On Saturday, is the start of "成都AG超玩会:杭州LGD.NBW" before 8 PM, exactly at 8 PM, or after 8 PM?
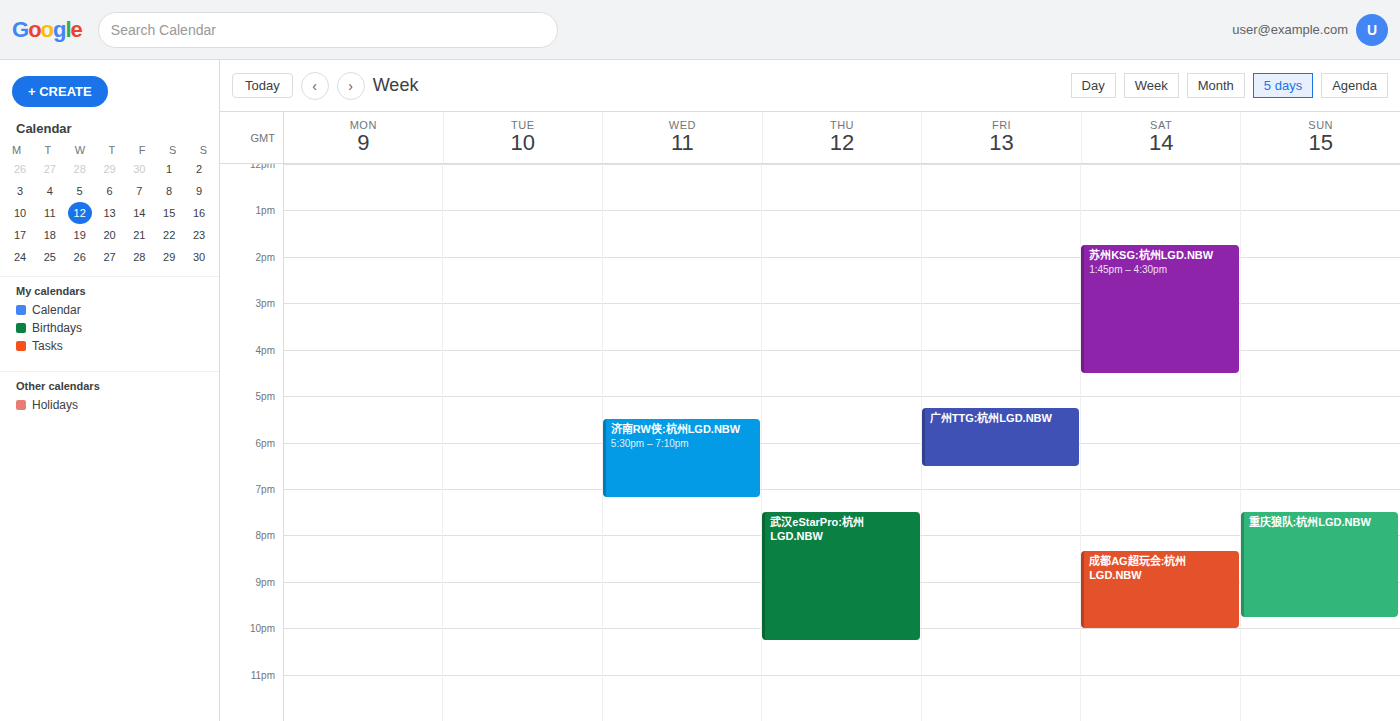
8:20 PM -- after 8 PM, 20 minutes below the 8 PM line.